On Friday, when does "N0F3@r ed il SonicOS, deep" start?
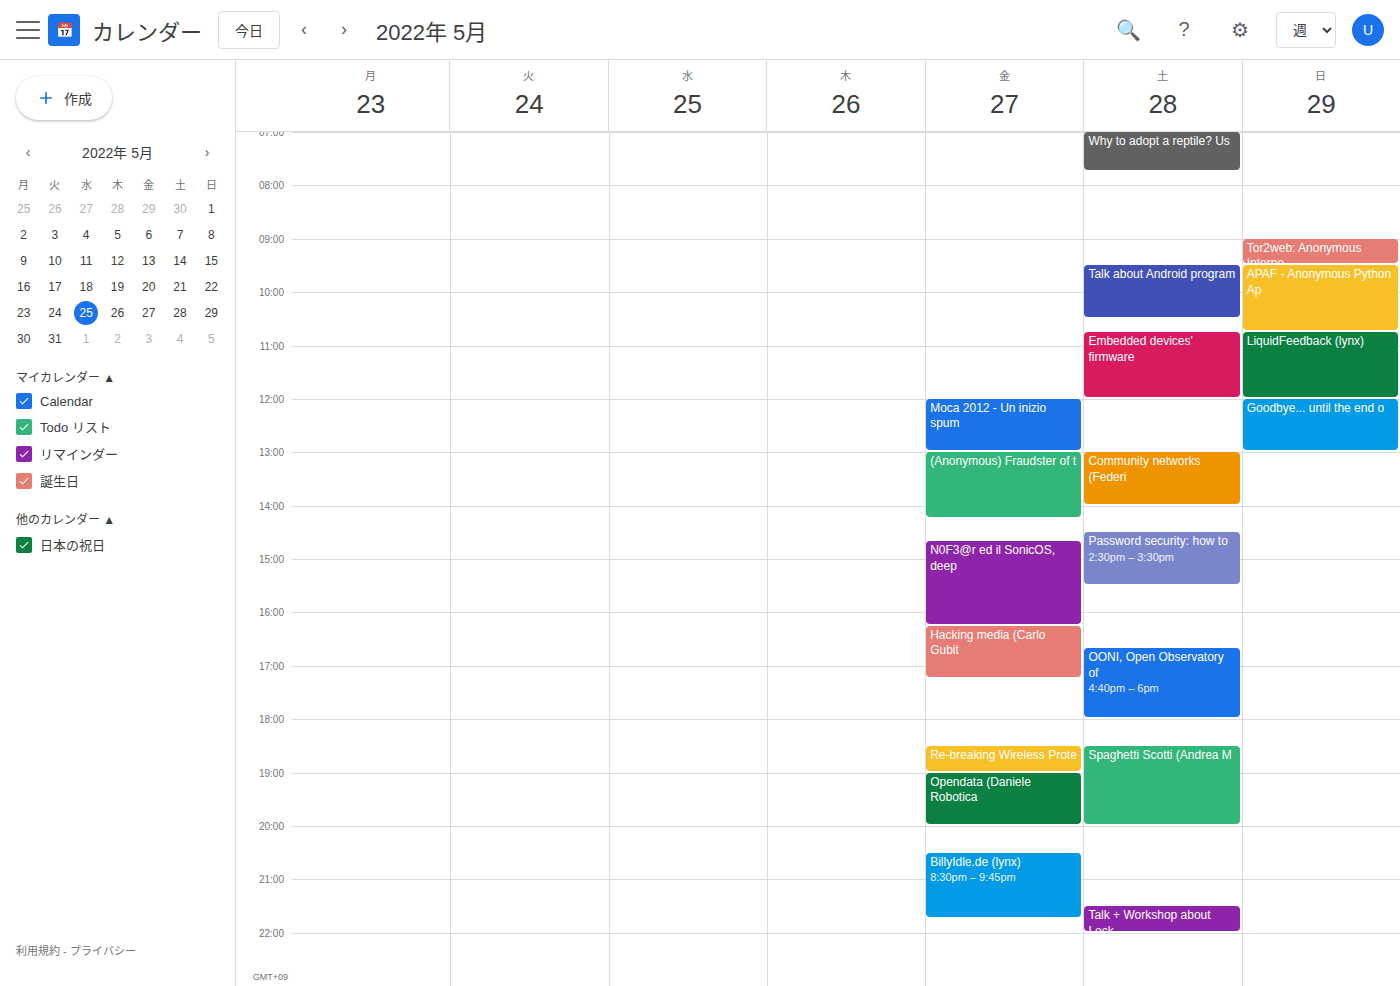
2:40 PM